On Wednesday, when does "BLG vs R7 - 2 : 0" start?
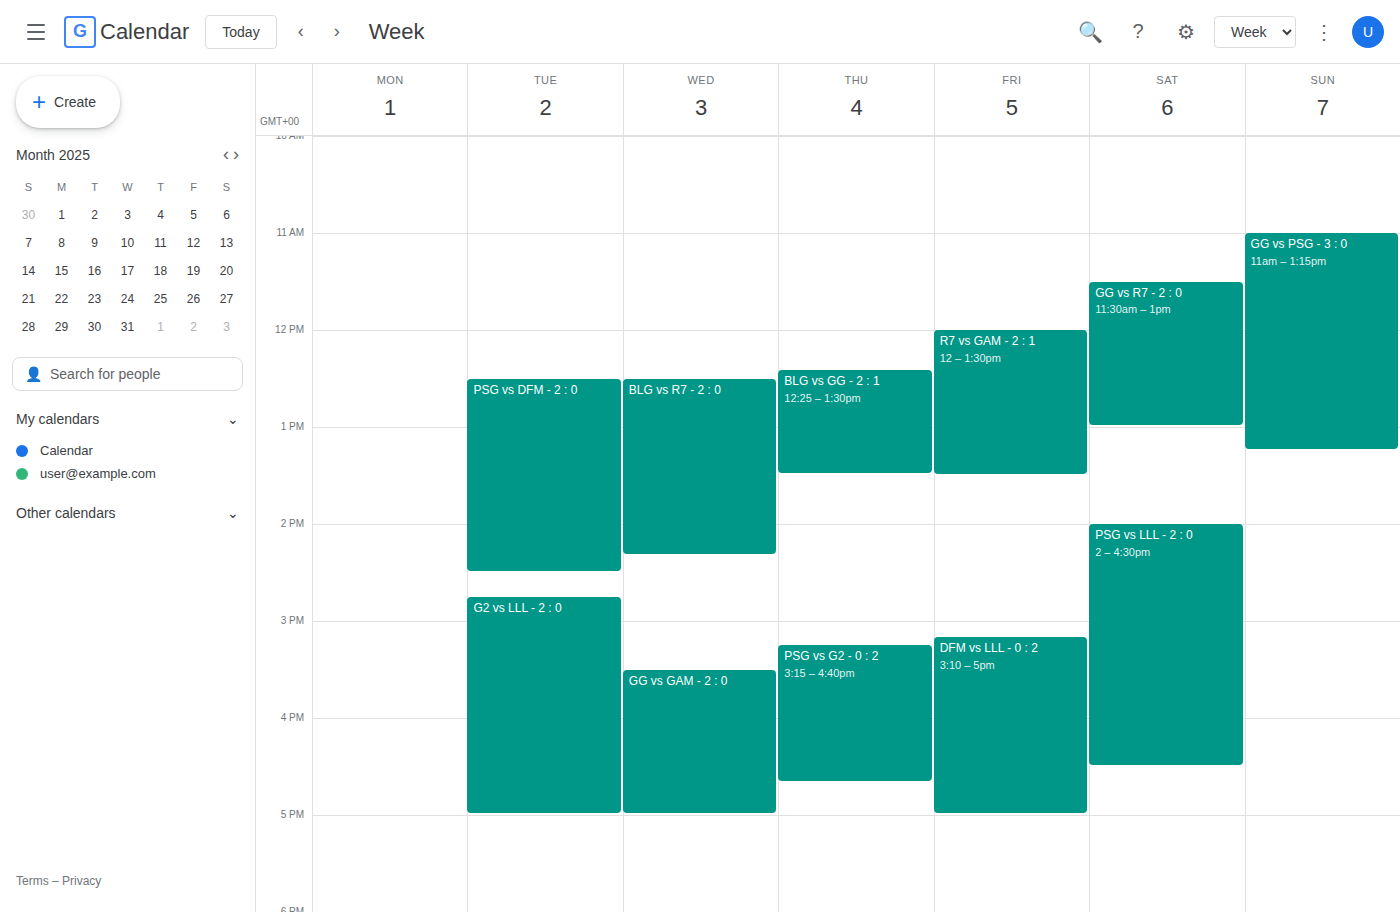
12:30 PM